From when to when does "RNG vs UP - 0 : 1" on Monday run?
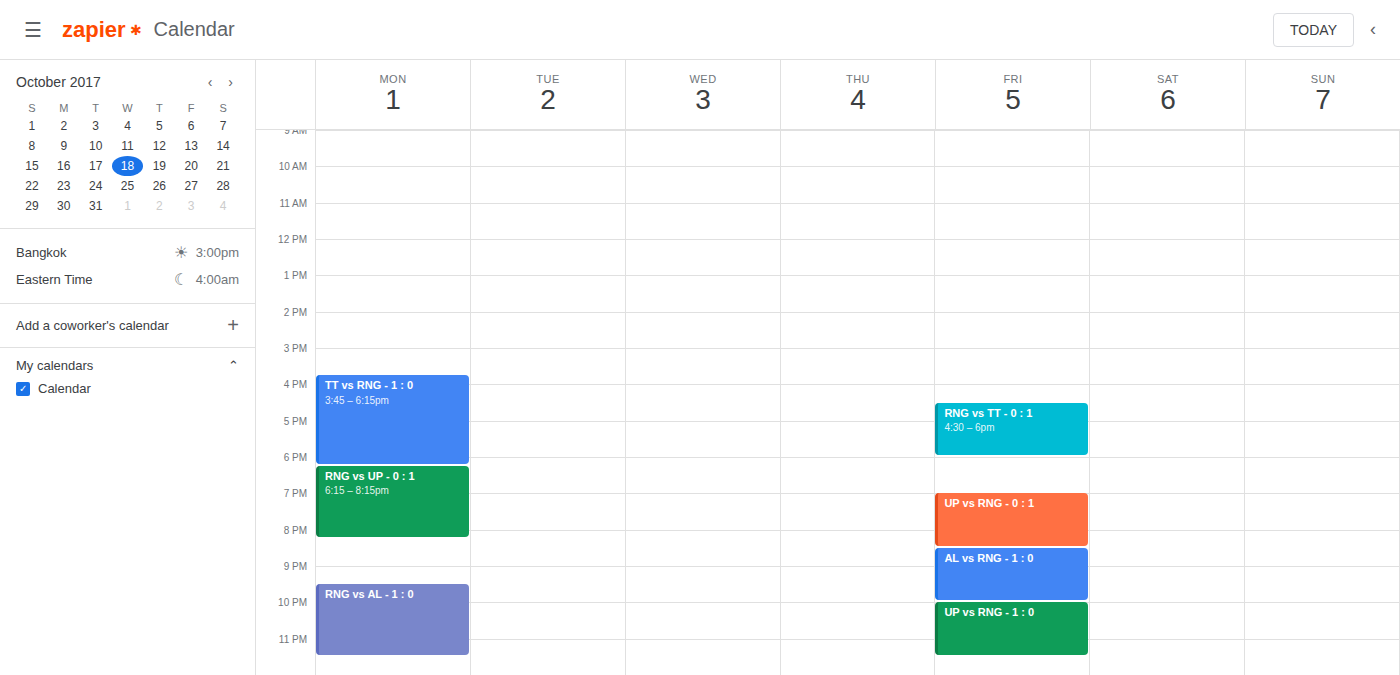
18:15 to 20:15